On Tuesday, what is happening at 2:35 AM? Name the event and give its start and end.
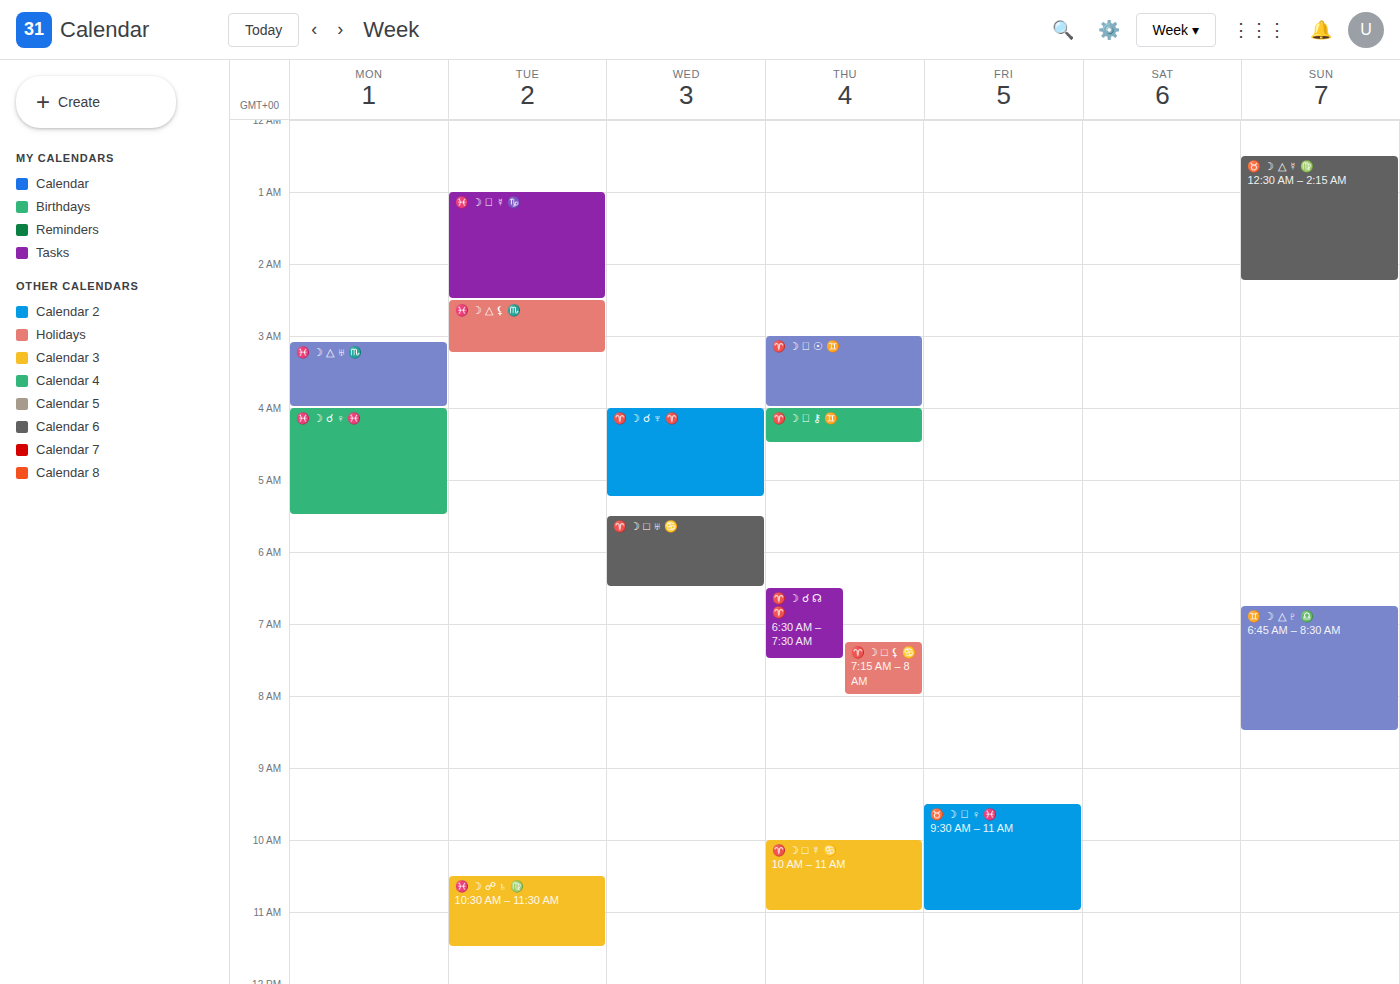
"♓️ ☽ △ ⚸ ♏️", 2:30 AM to 3:15 AM